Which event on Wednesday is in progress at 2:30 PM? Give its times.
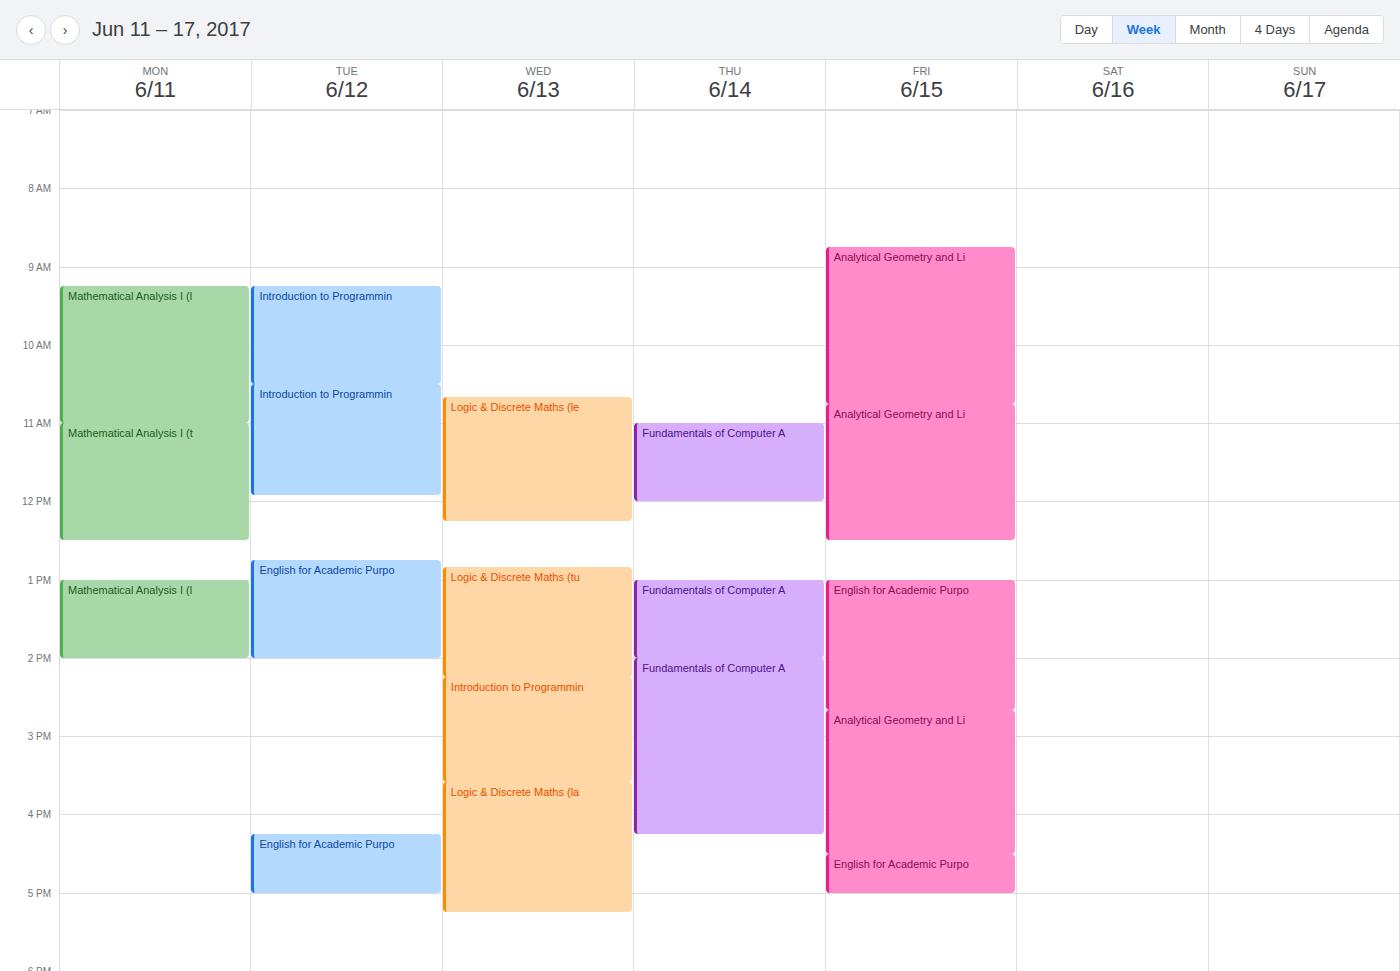
"Introduction to Programmin", 2:15 PM to 3:35 PM